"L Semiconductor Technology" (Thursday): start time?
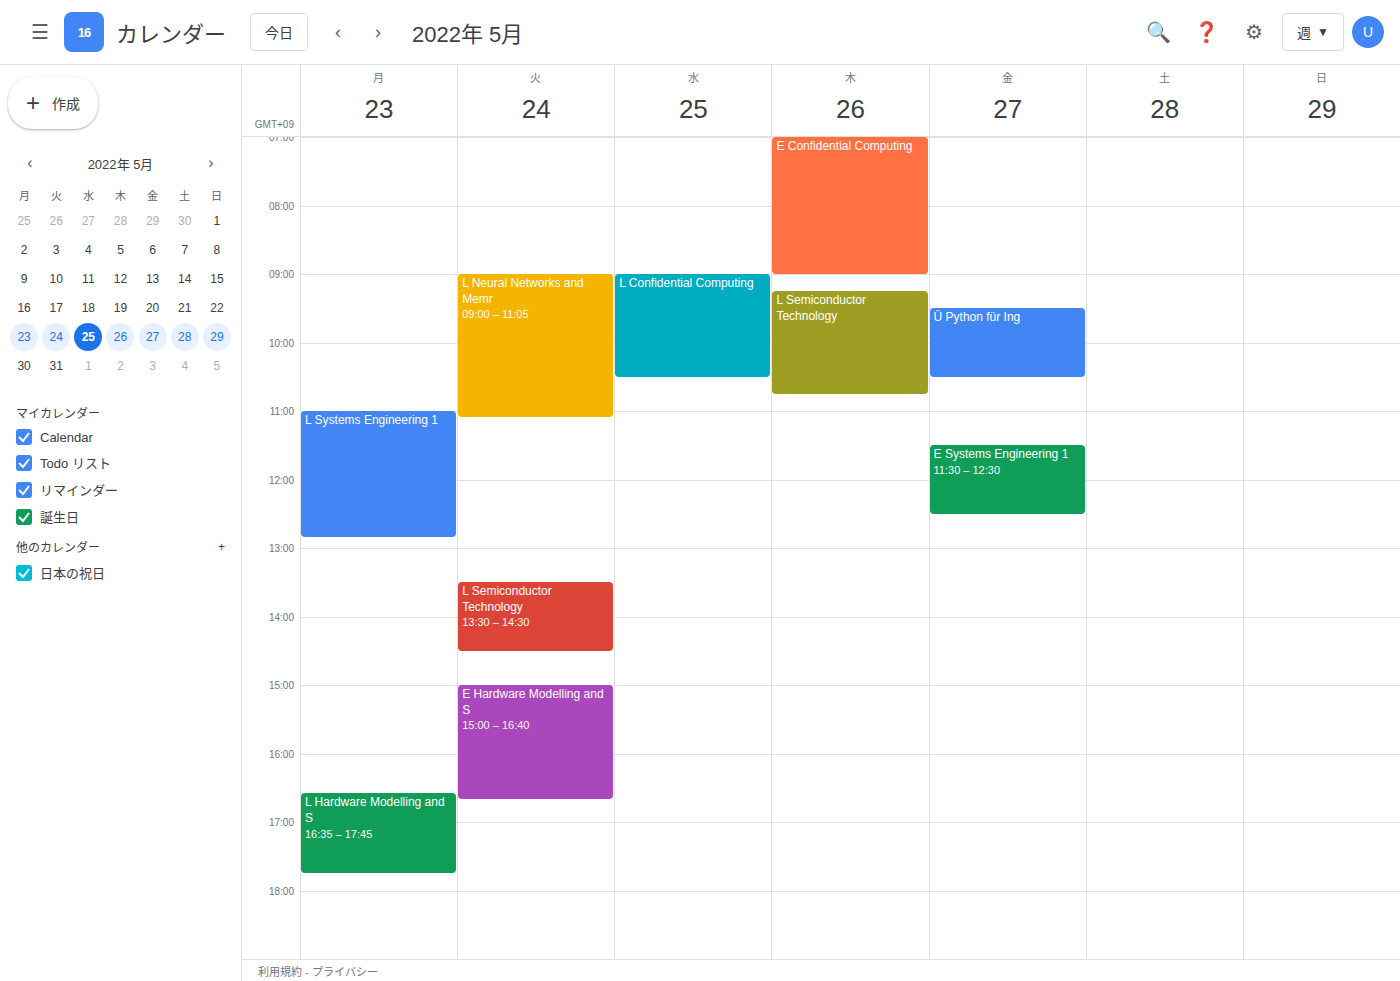
9:15 AM